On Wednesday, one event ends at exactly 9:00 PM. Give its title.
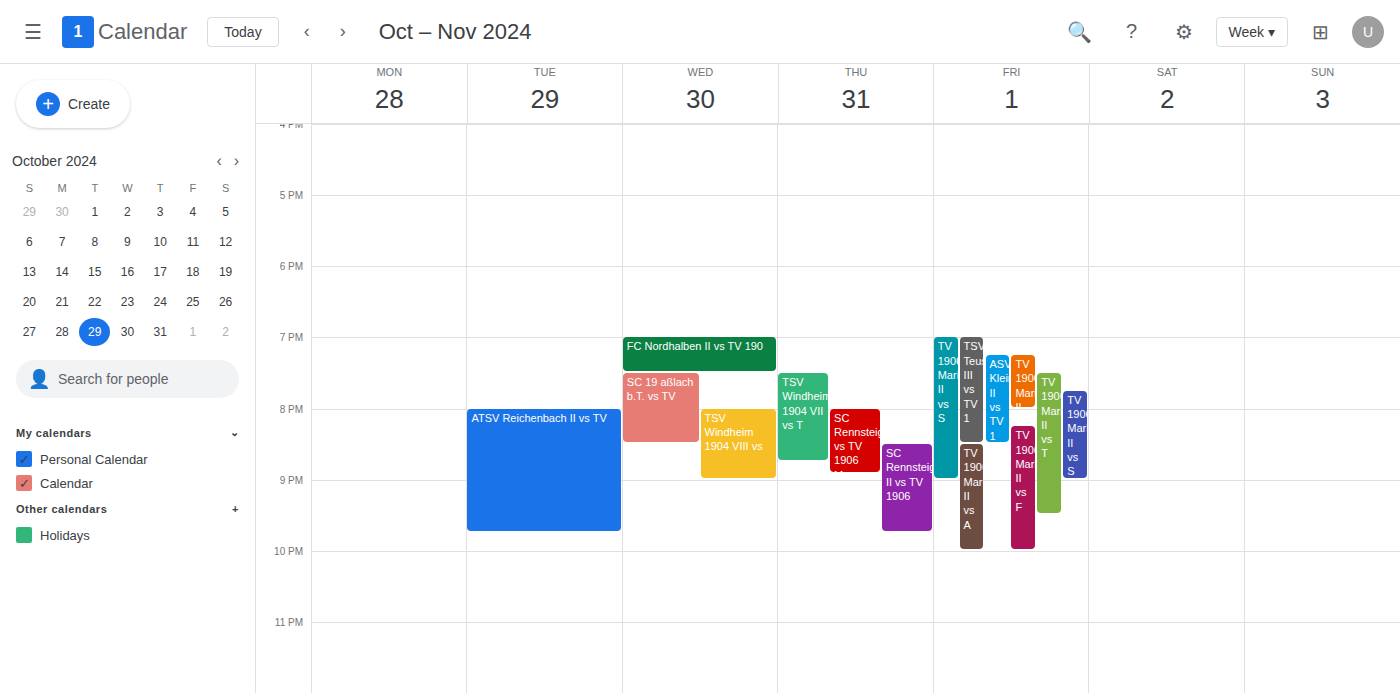
"TSV Windheim 1904 VIII vs"